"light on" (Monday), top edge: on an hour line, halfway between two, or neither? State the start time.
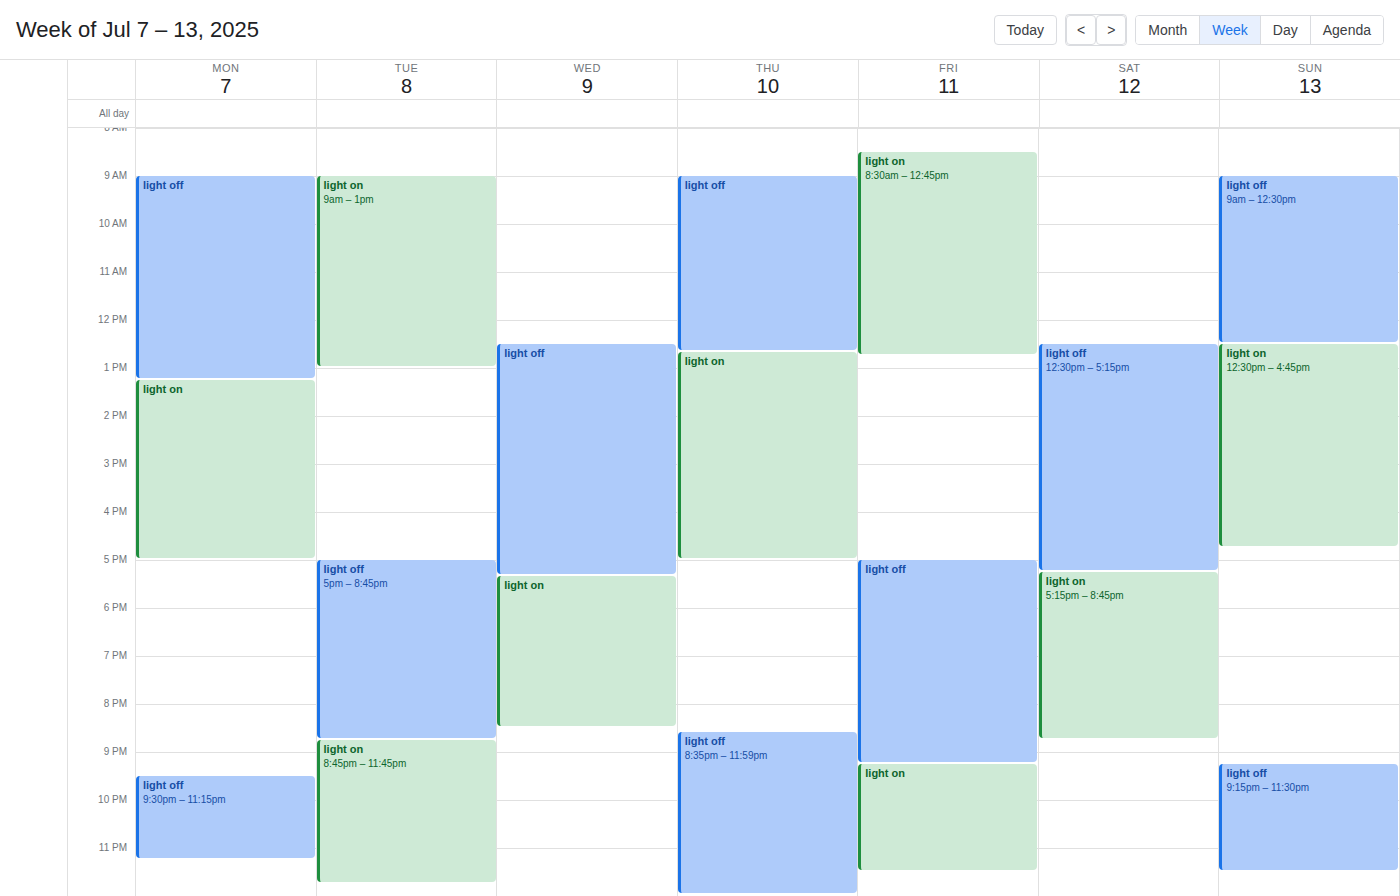
1:15 PM -- neither: a quarter of the way from the 1 PM line to the 2 PM line.